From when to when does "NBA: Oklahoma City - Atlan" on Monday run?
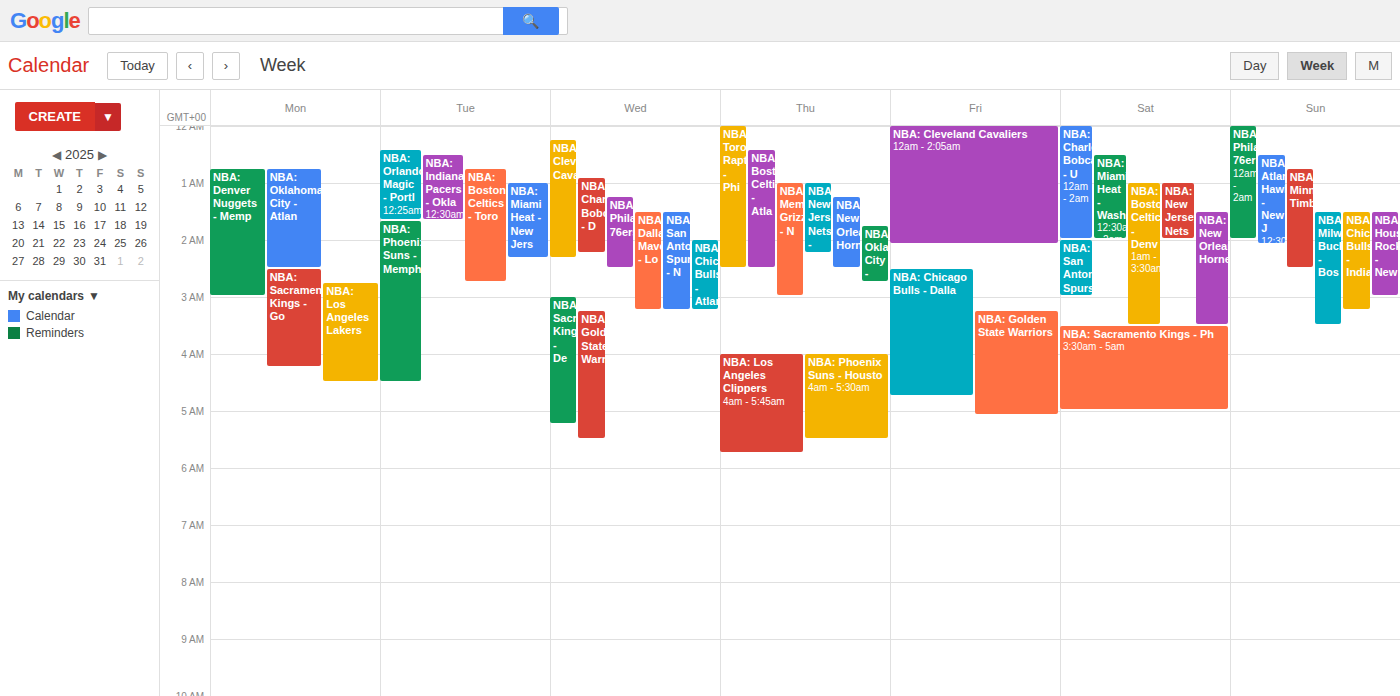
12:45 AM to 2:30 AM